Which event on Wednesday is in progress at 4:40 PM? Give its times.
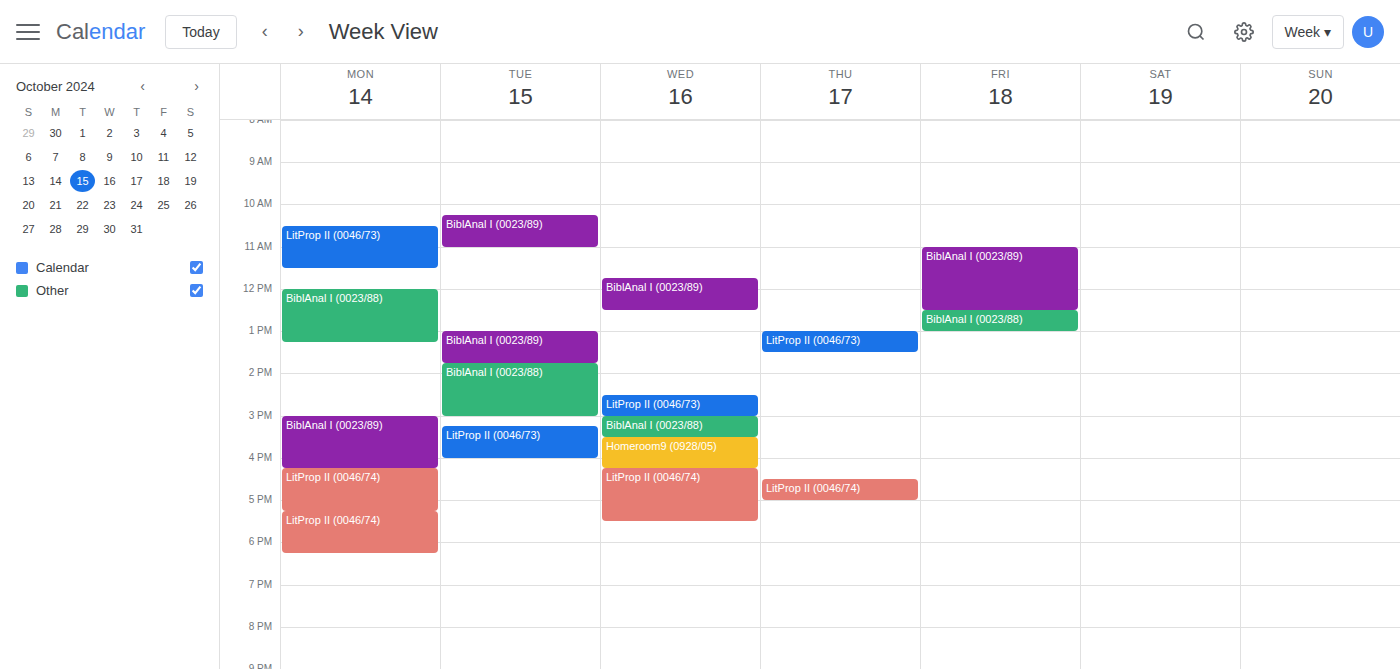
"LitProp II (0046/74)", 4:15 PM to 5:30 PM